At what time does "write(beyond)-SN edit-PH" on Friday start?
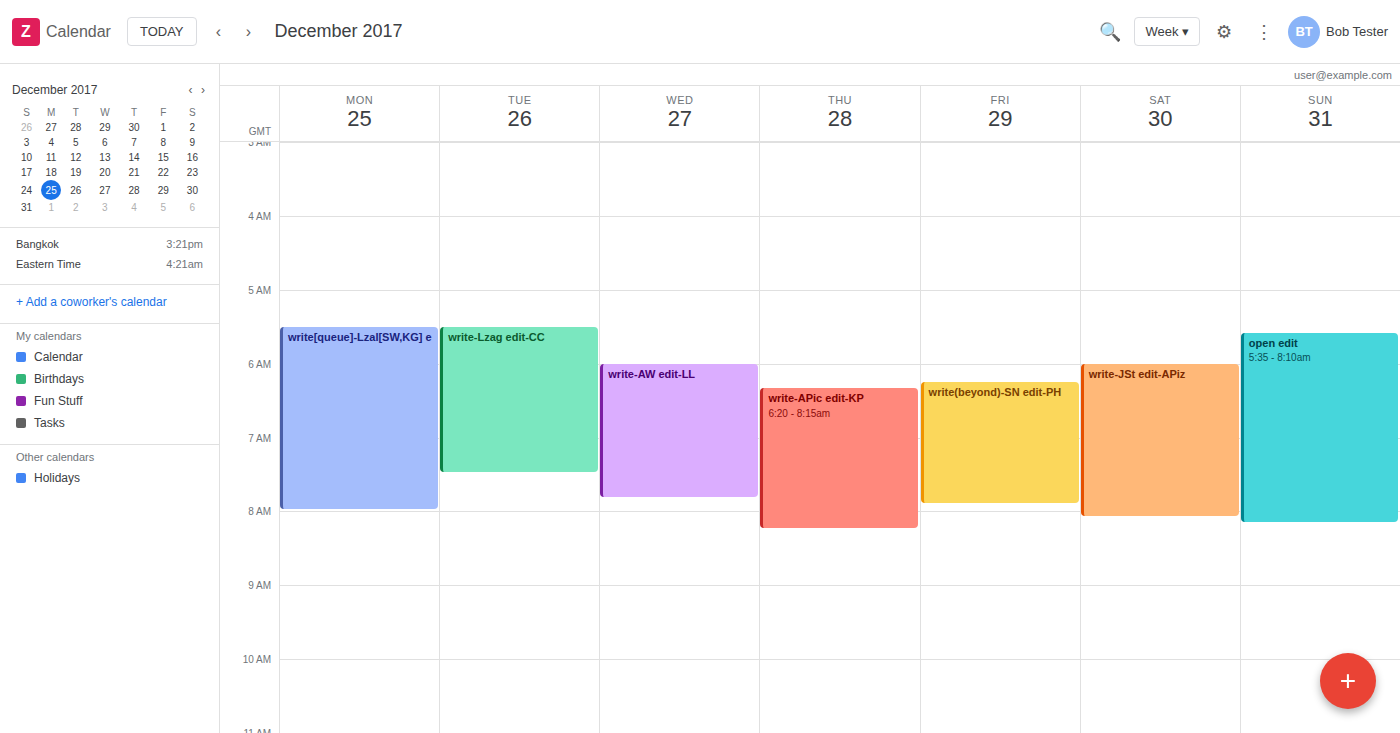
6:15 AM